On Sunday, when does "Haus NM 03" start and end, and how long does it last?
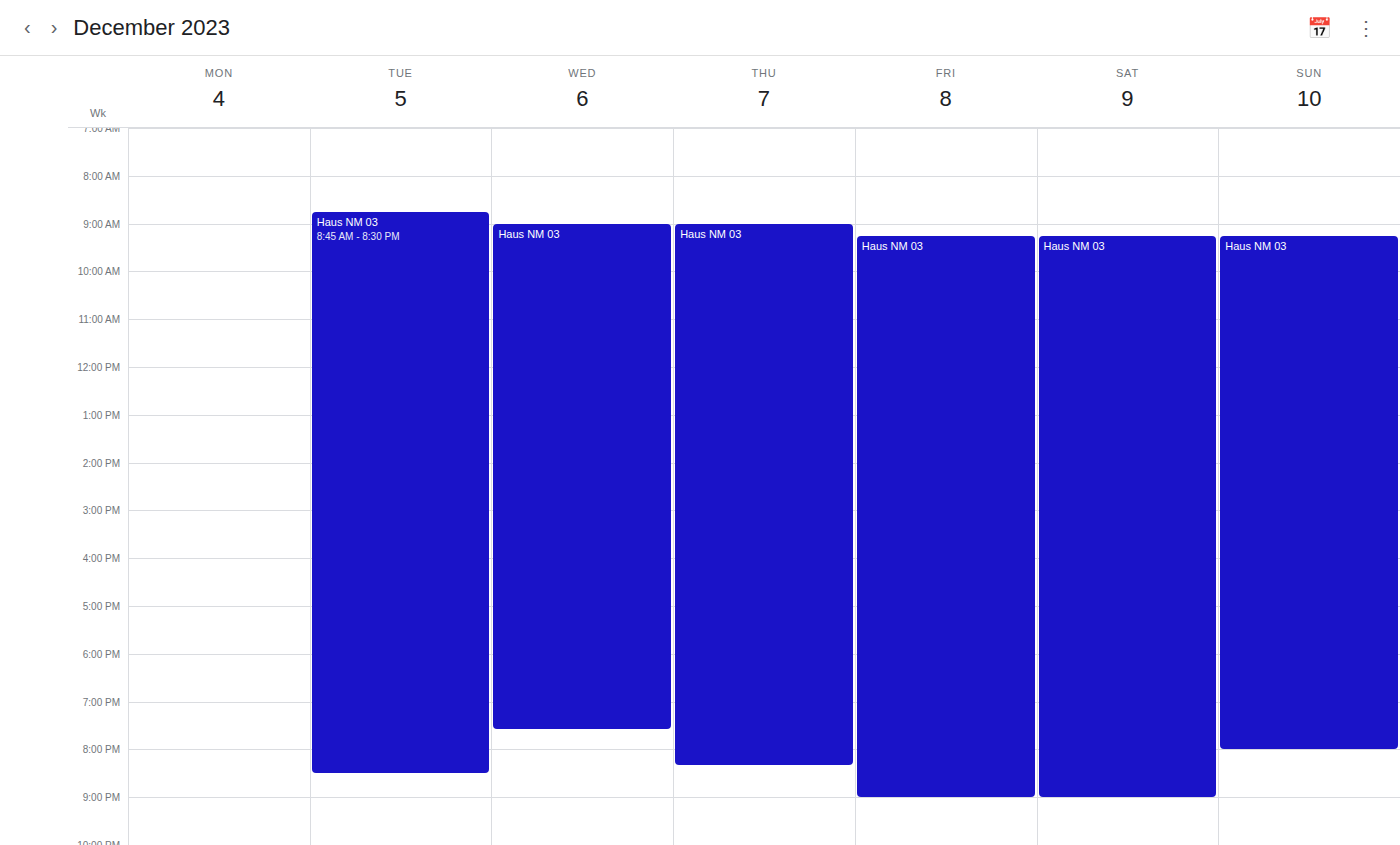
9:15 AM to 8:00 PM, 10 hours 45 minutes